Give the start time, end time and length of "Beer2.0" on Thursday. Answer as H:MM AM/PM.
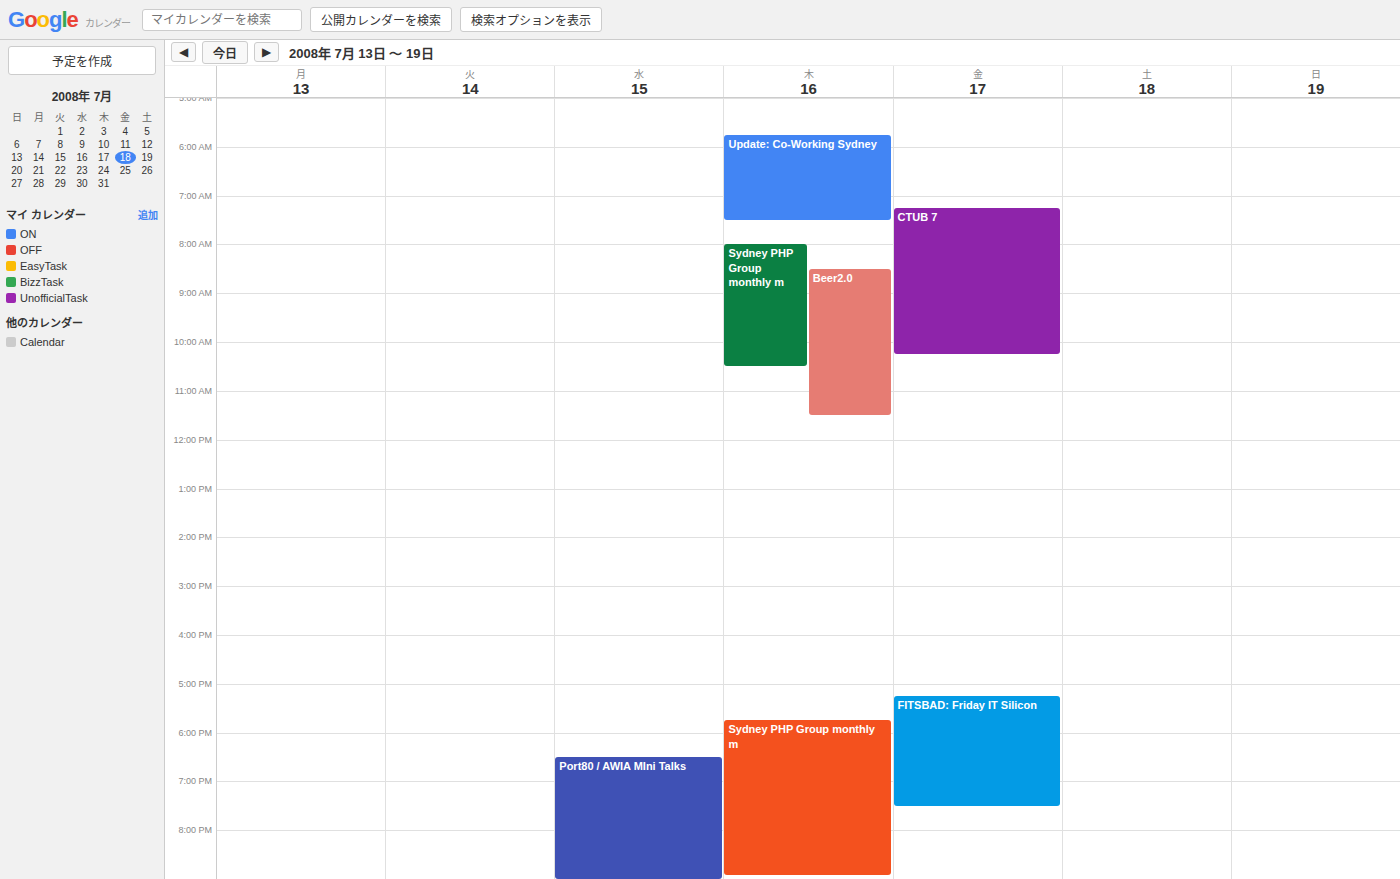
8:30 AM to 11:30 AM, 3 hours